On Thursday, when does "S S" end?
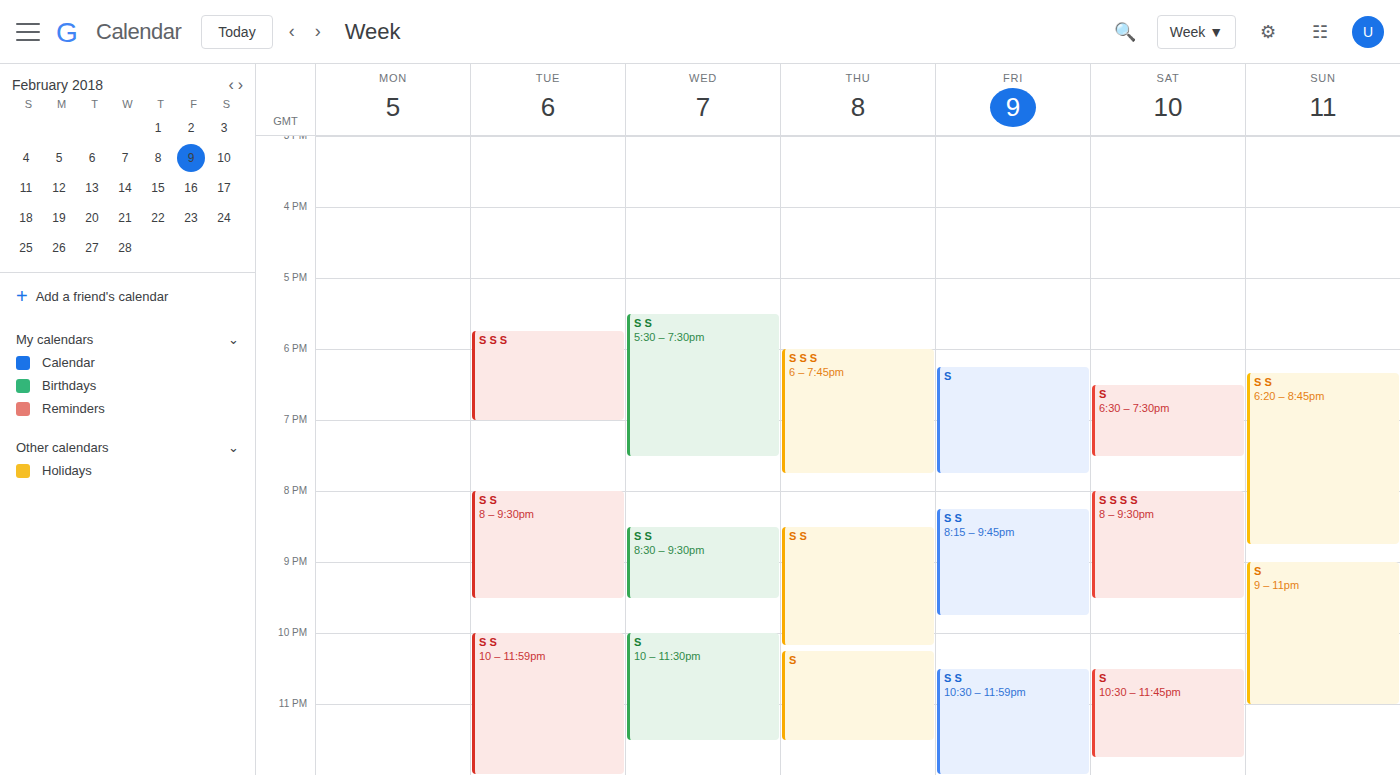
10:10 PM